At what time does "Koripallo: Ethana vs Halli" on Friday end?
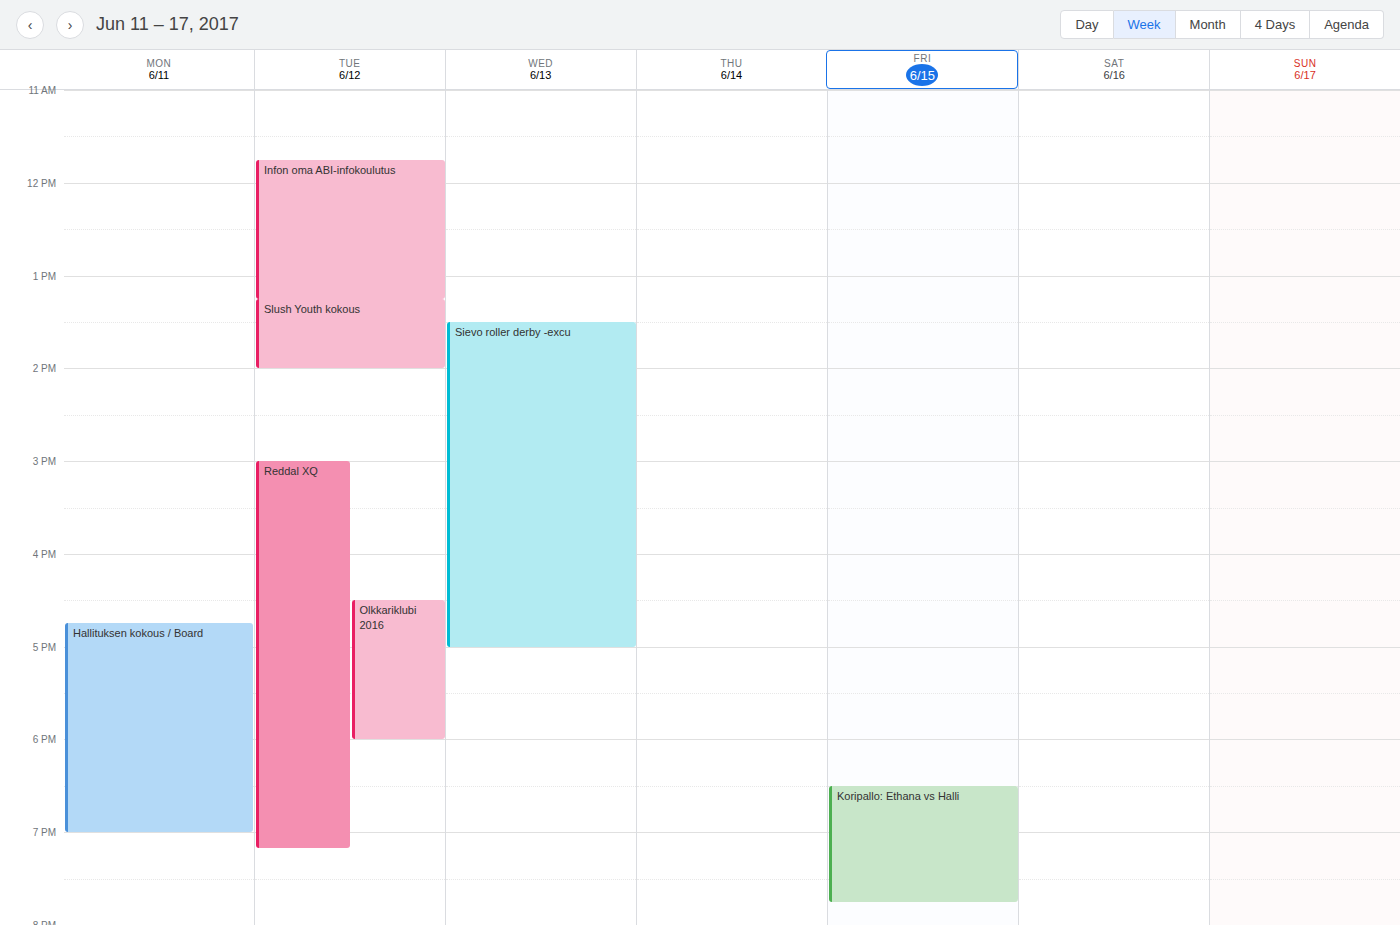
7:45 PM